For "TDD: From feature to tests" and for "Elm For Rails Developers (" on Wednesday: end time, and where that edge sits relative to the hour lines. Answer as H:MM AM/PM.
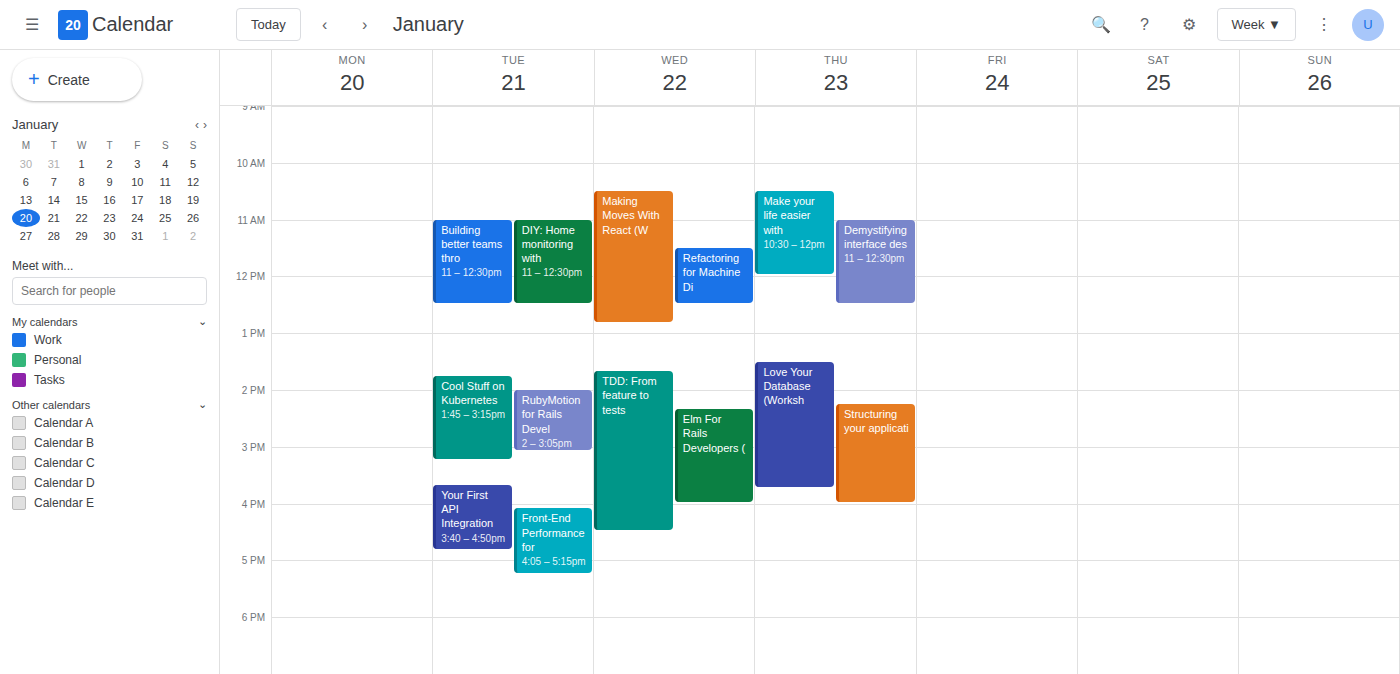
"TDD: From feature to tests": 4:30 PM, halfway between the 4 PM and 5 PM lines. "Elm For Rails Developers (": 4:00 PM, exactly on the 4 PM line.